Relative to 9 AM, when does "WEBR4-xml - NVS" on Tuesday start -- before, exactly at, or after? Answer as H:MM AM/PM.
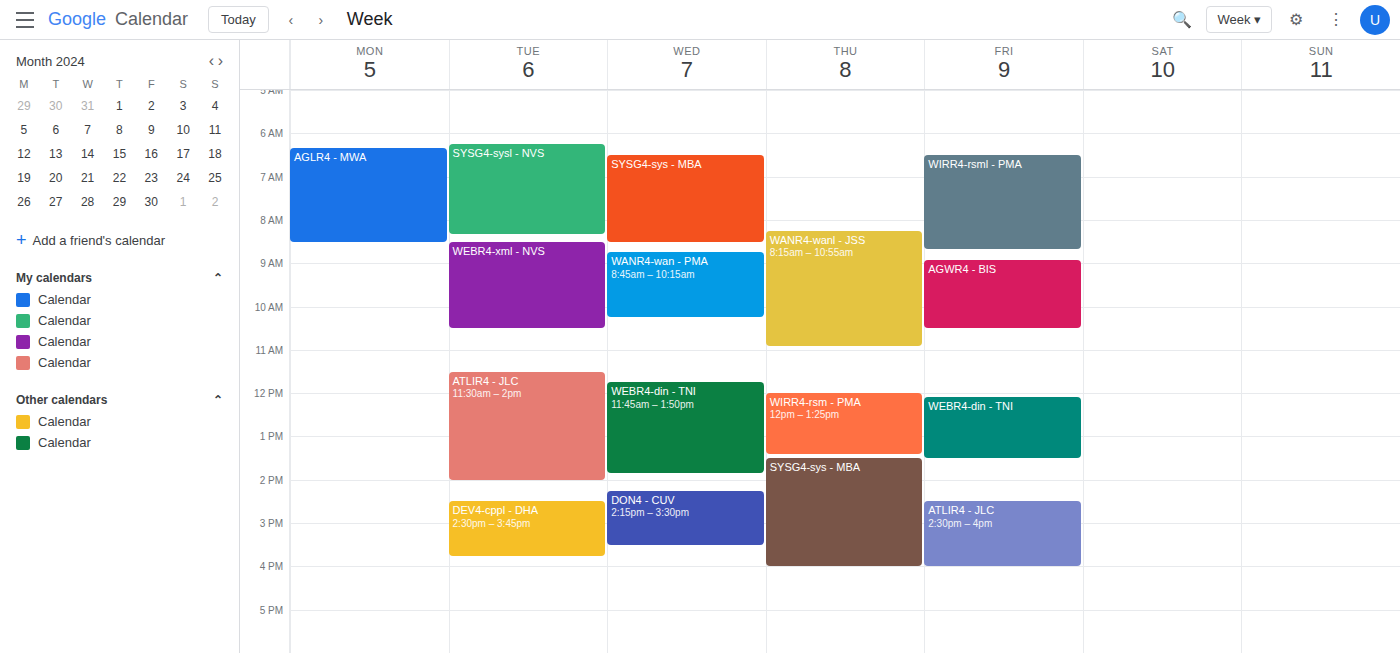
8:30 AM -- before 9 AM, 30 minutes above the 9 AM line.